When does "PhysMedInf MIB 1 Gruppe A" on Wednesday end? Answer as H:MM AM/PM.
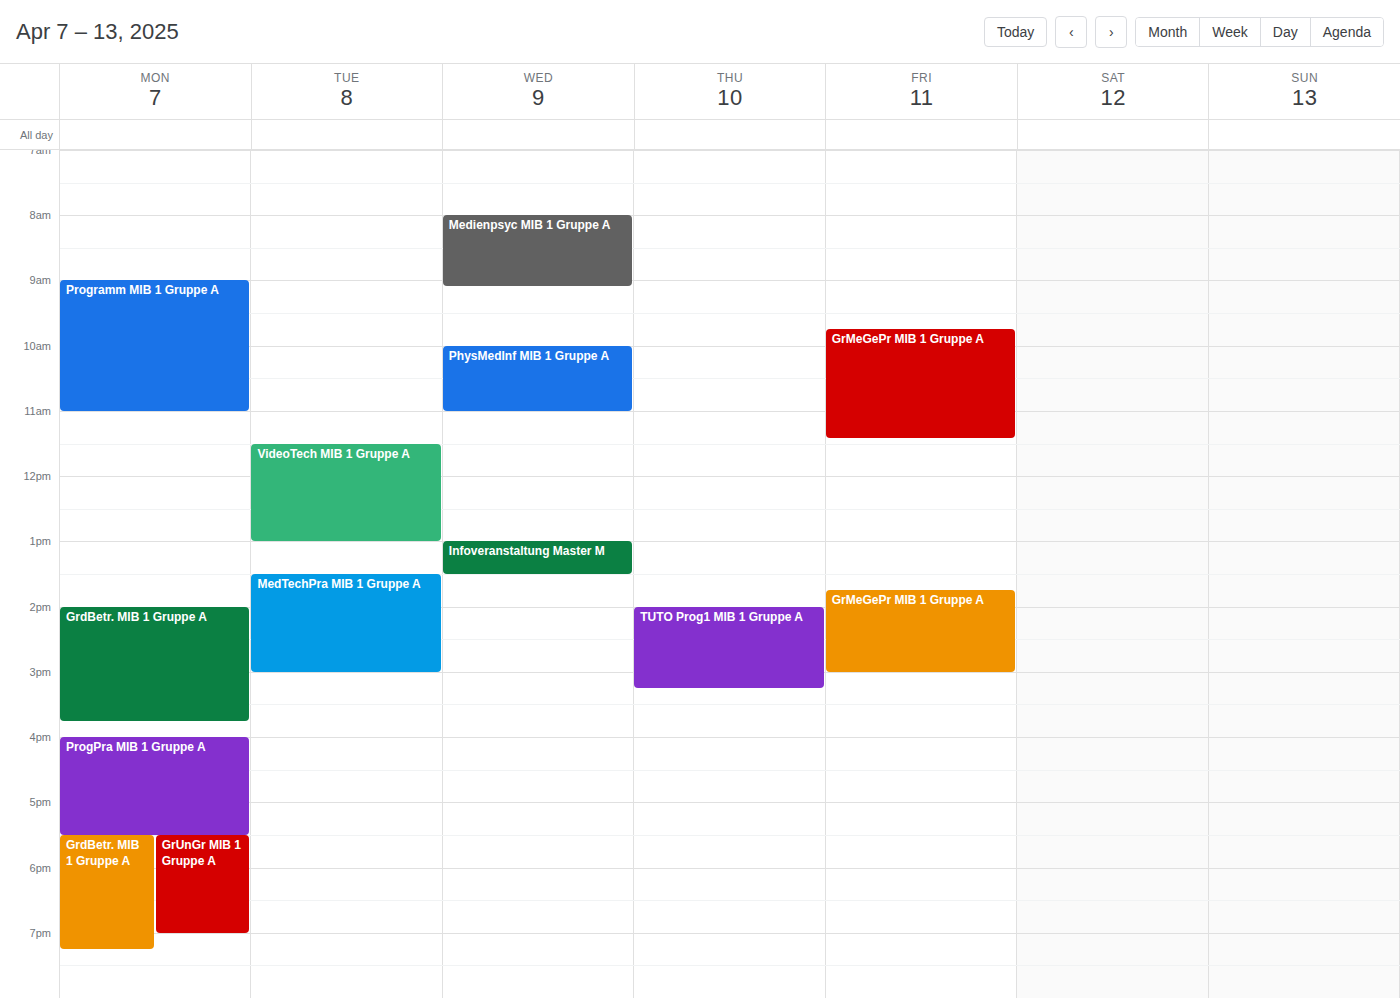
11:00 AM